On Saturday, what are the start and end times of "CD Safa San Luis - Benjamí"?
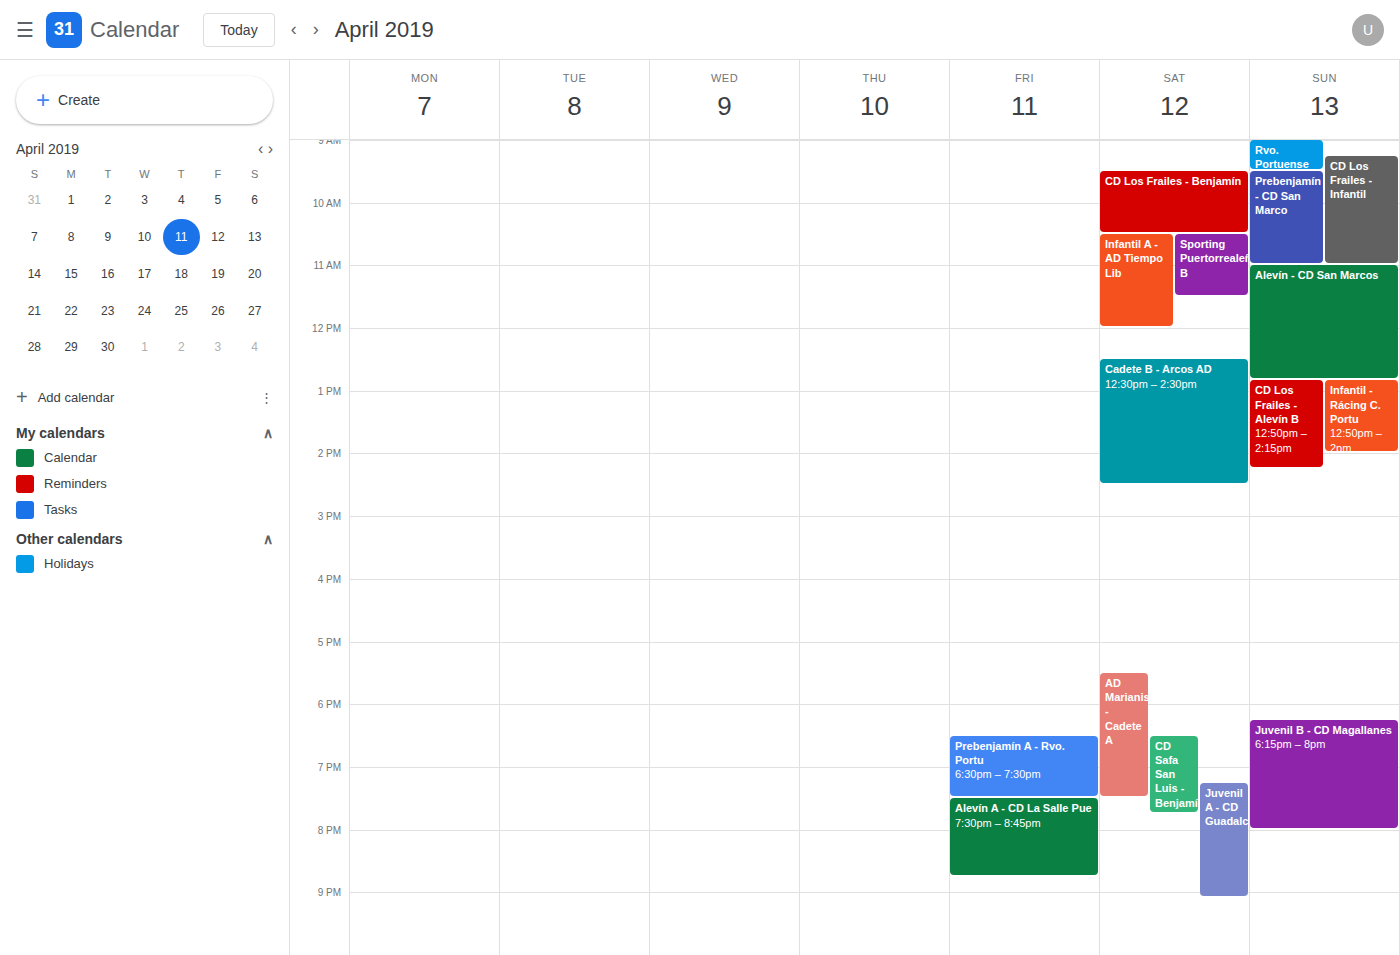
6:30 PM to 7:45 PM